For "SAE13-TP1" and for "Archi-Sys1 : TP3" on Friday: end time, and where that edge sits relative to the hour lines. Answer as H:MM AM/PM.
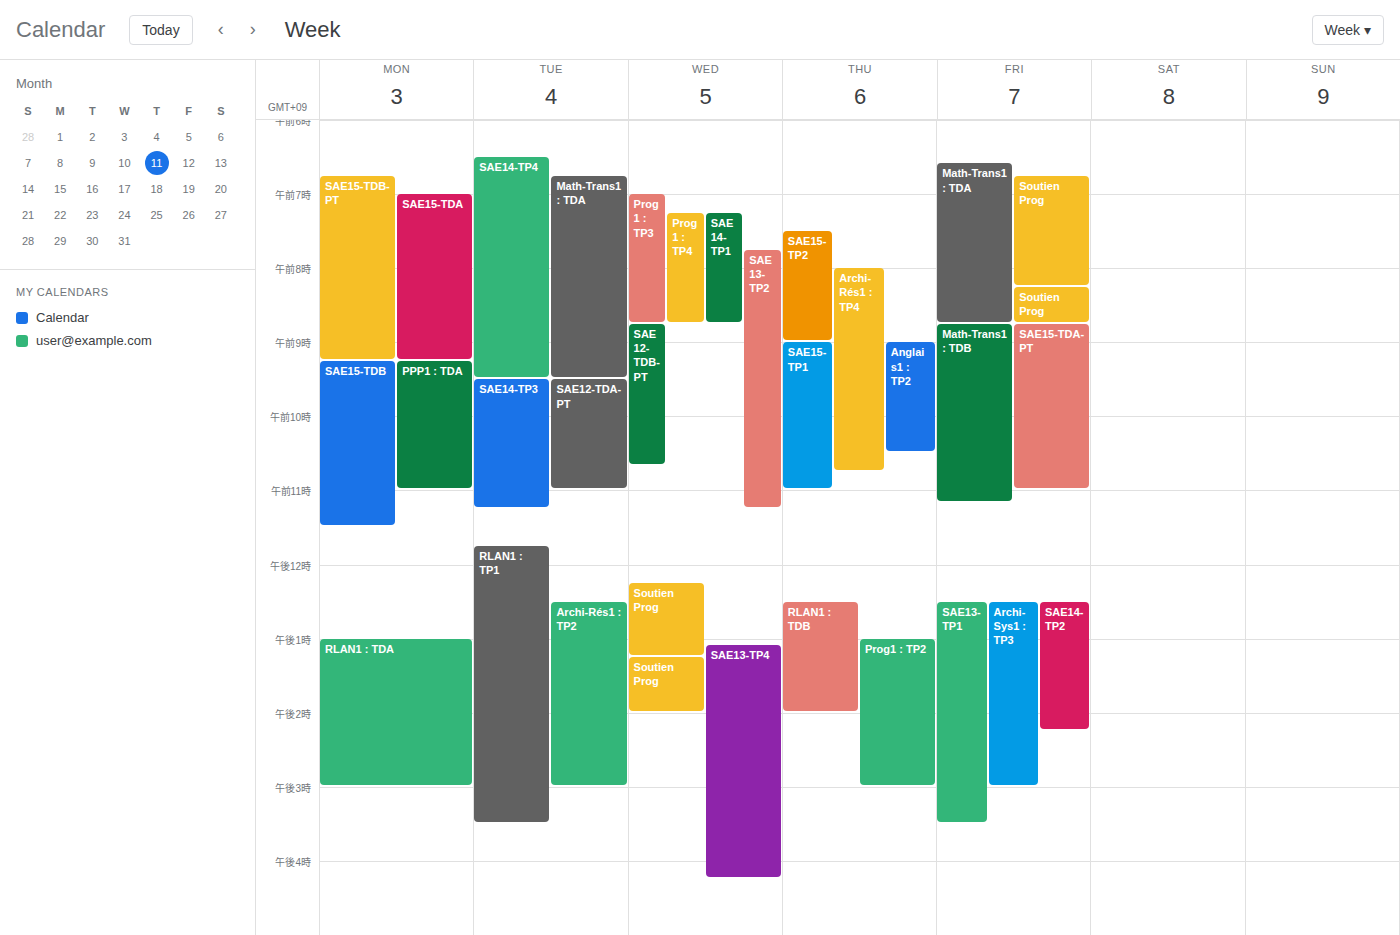
"SAE13-TP1": 3:30 PM, halfway between the 3 PM and 4 PM lines. "Archi-Sys1 : TP3": 3:00 PM, exactly on the 3 PM line.